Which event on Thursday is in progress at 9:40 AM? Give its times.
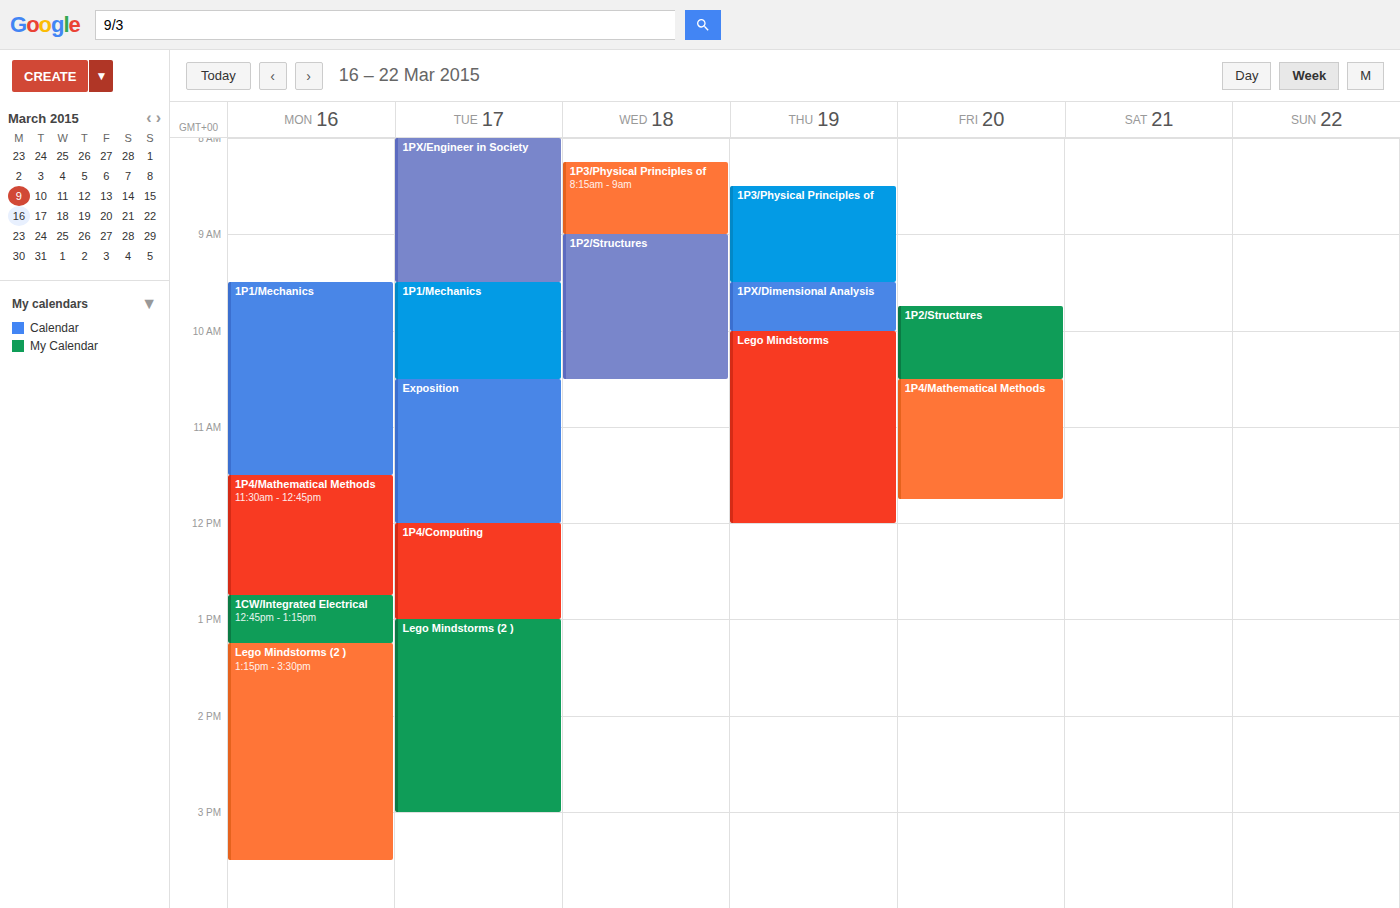
"1PX/Dimensional Analysis", 9:30 AM to 10:00 AM